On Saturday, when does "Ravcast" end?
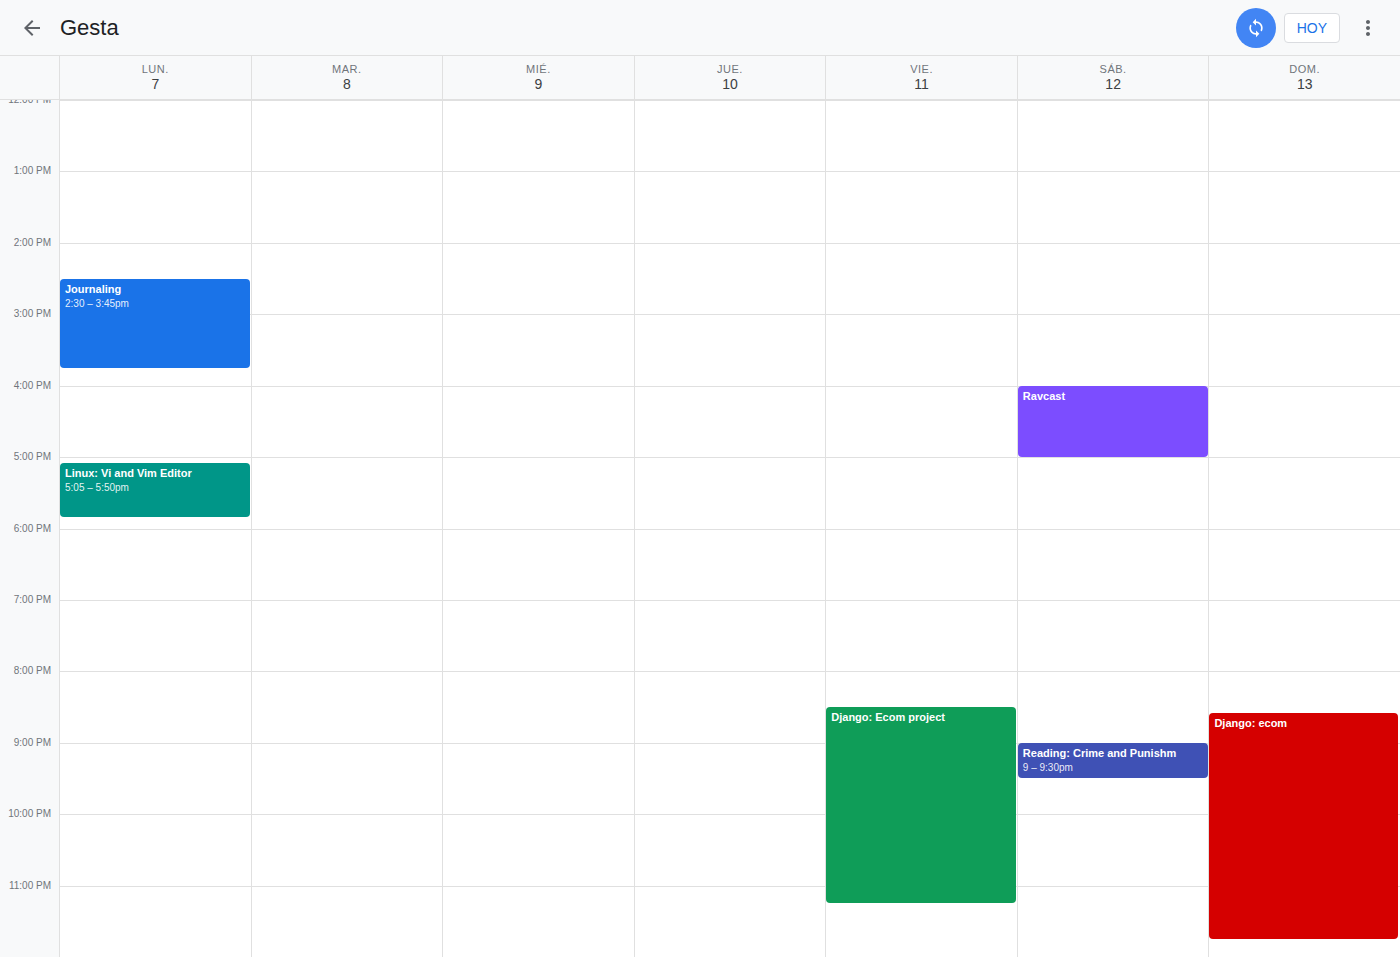
5:00 PM